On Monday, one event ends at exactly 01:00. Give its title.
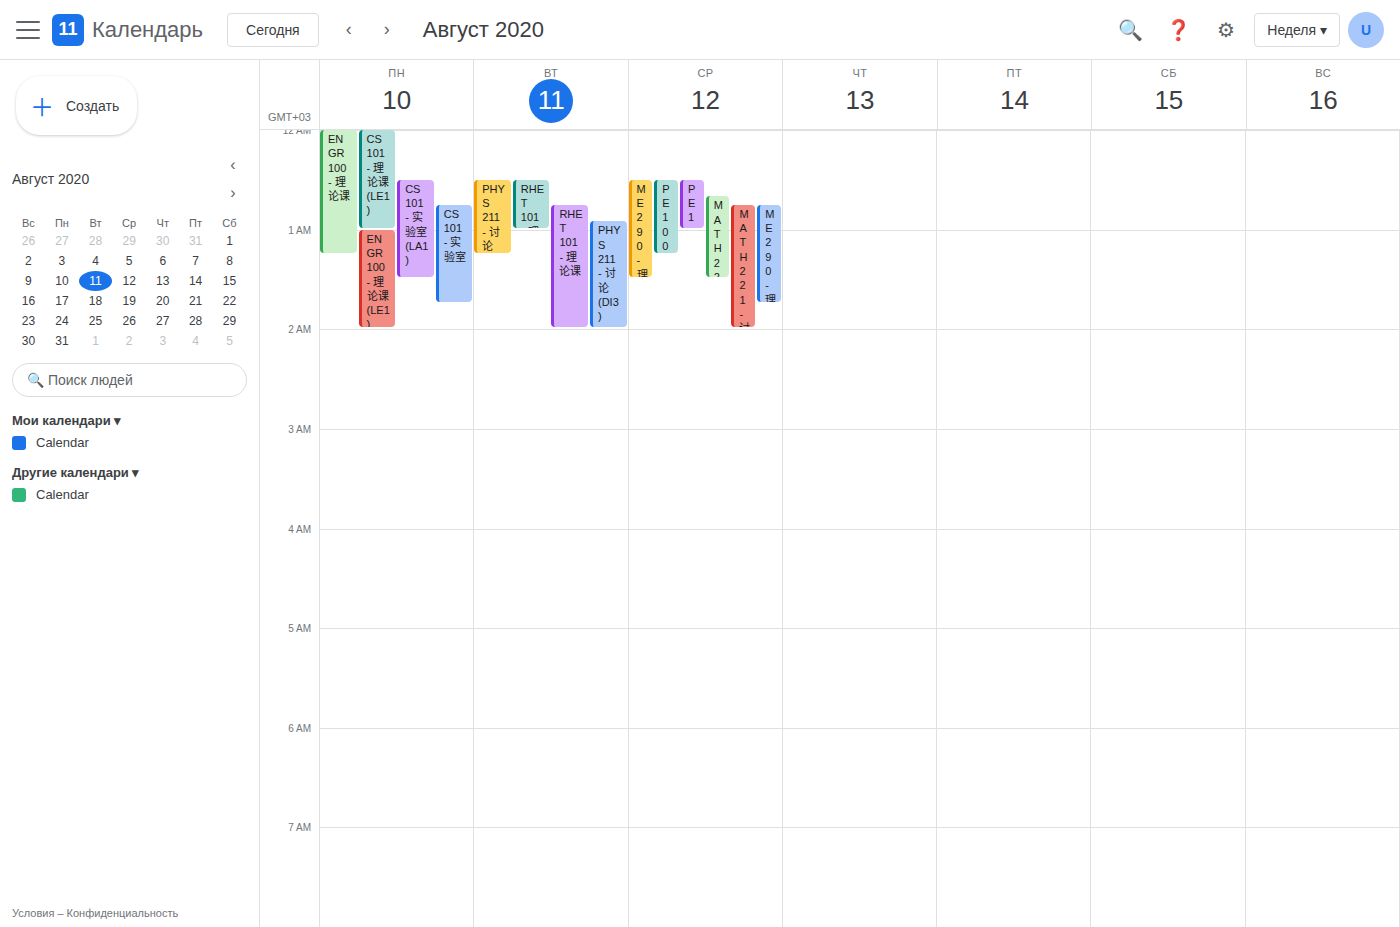
"CS 101 - 理论课 (LE1)"